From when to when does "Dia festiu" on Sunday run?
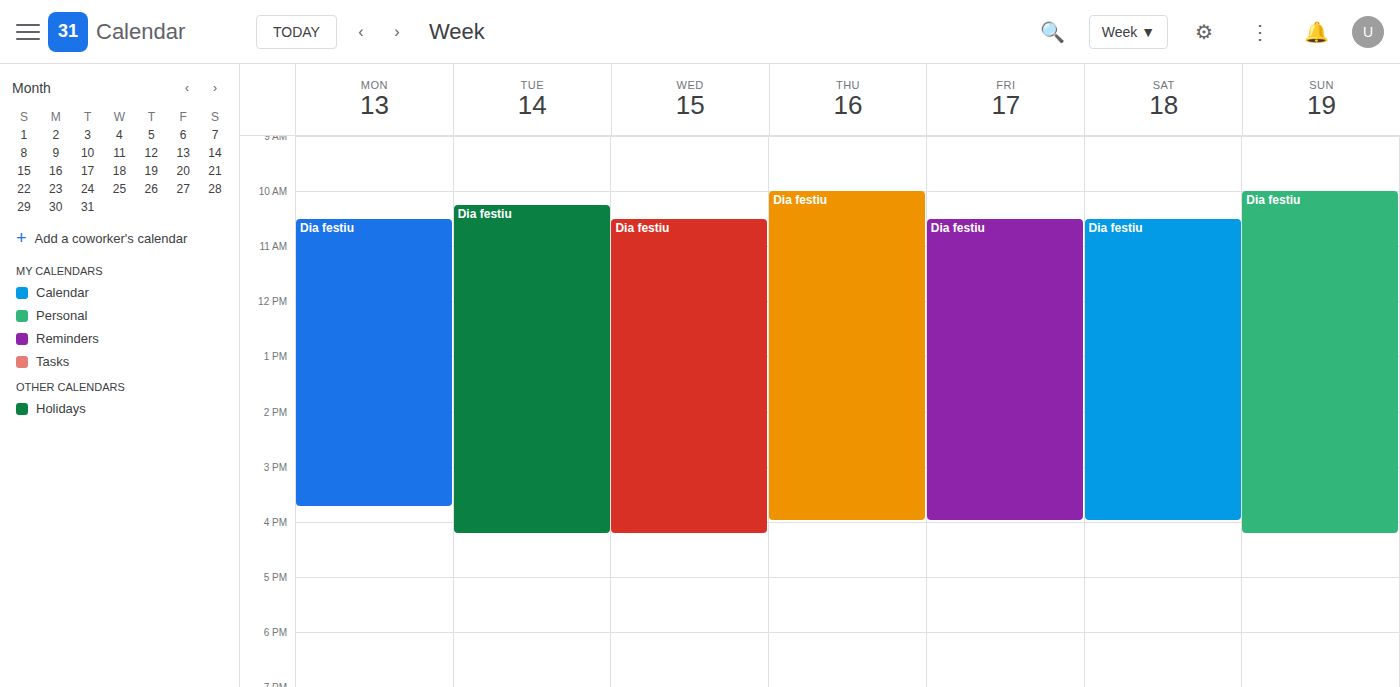
10:00 AM to 4:15 PM